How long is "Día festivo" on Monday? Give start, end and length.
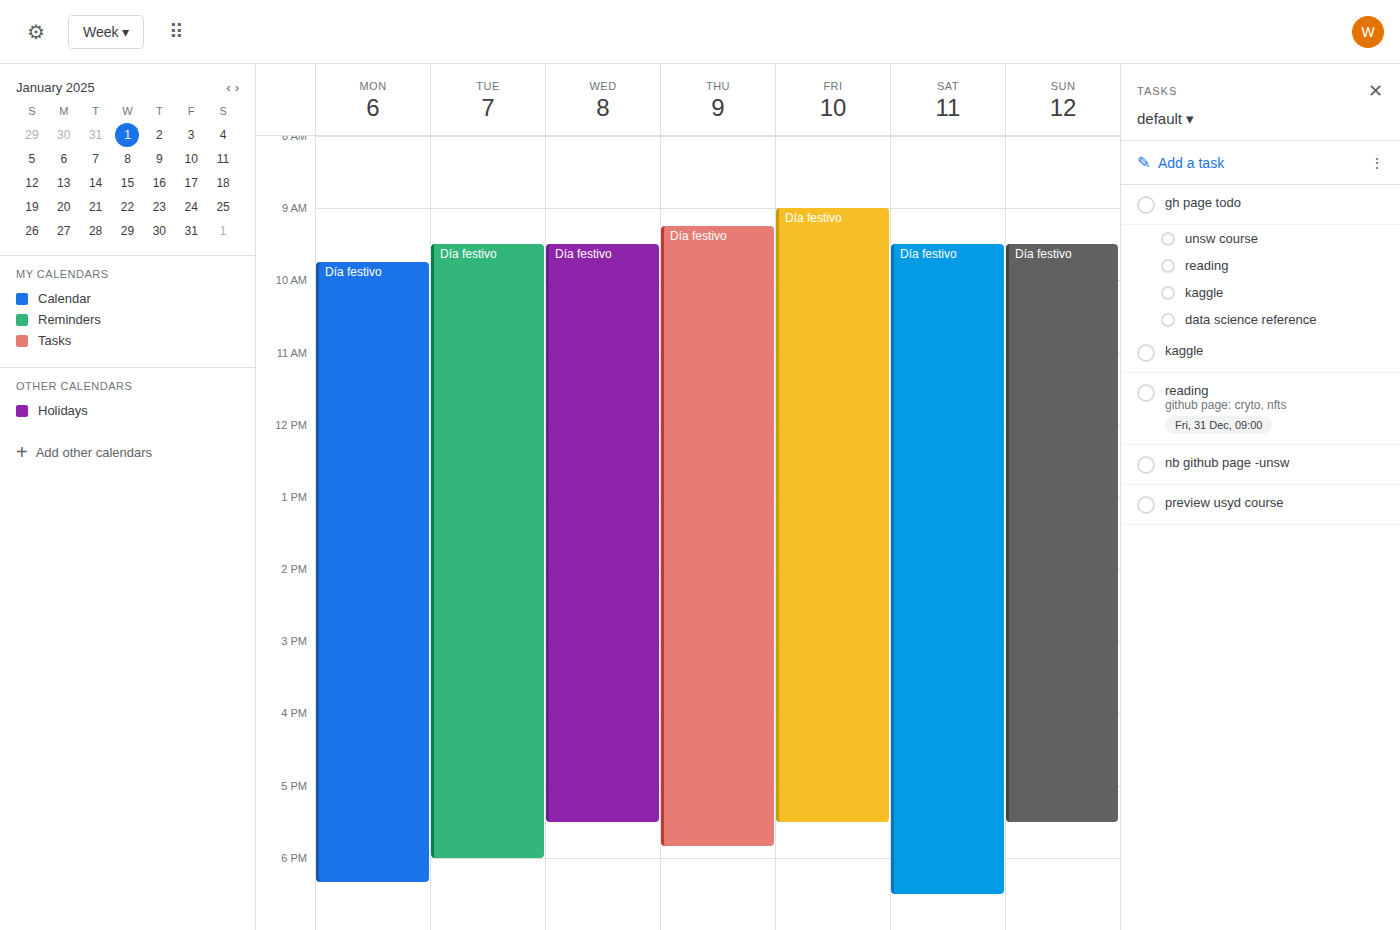
9:45 AM to 6:20 PM, 8 hours 35 minutes